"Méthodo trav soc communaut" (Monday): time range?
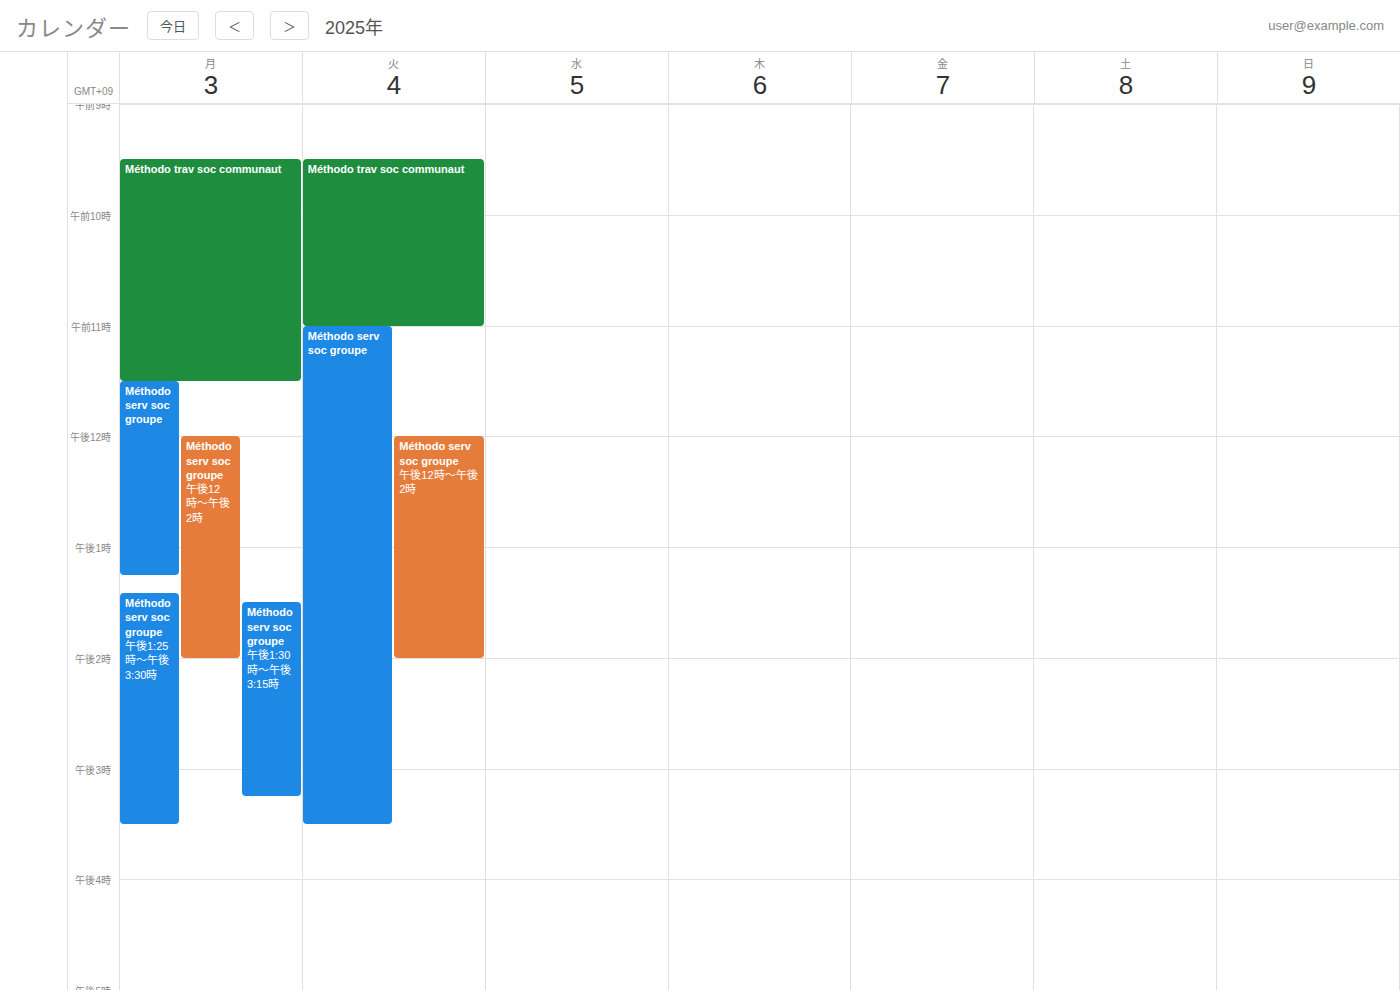
9:30 AM to 11:30 AM